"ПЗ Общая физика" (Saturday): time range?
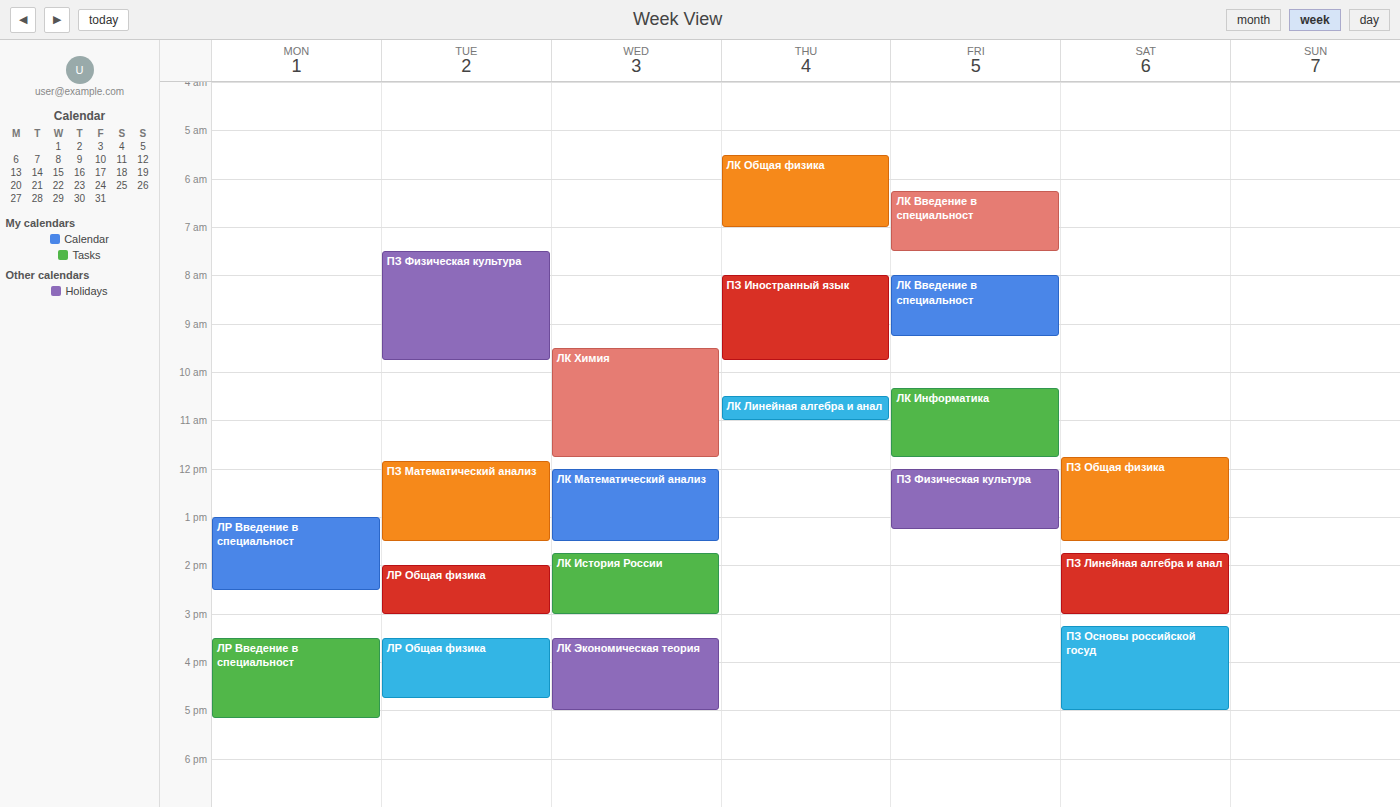
11:45 AM to 1:30 PM